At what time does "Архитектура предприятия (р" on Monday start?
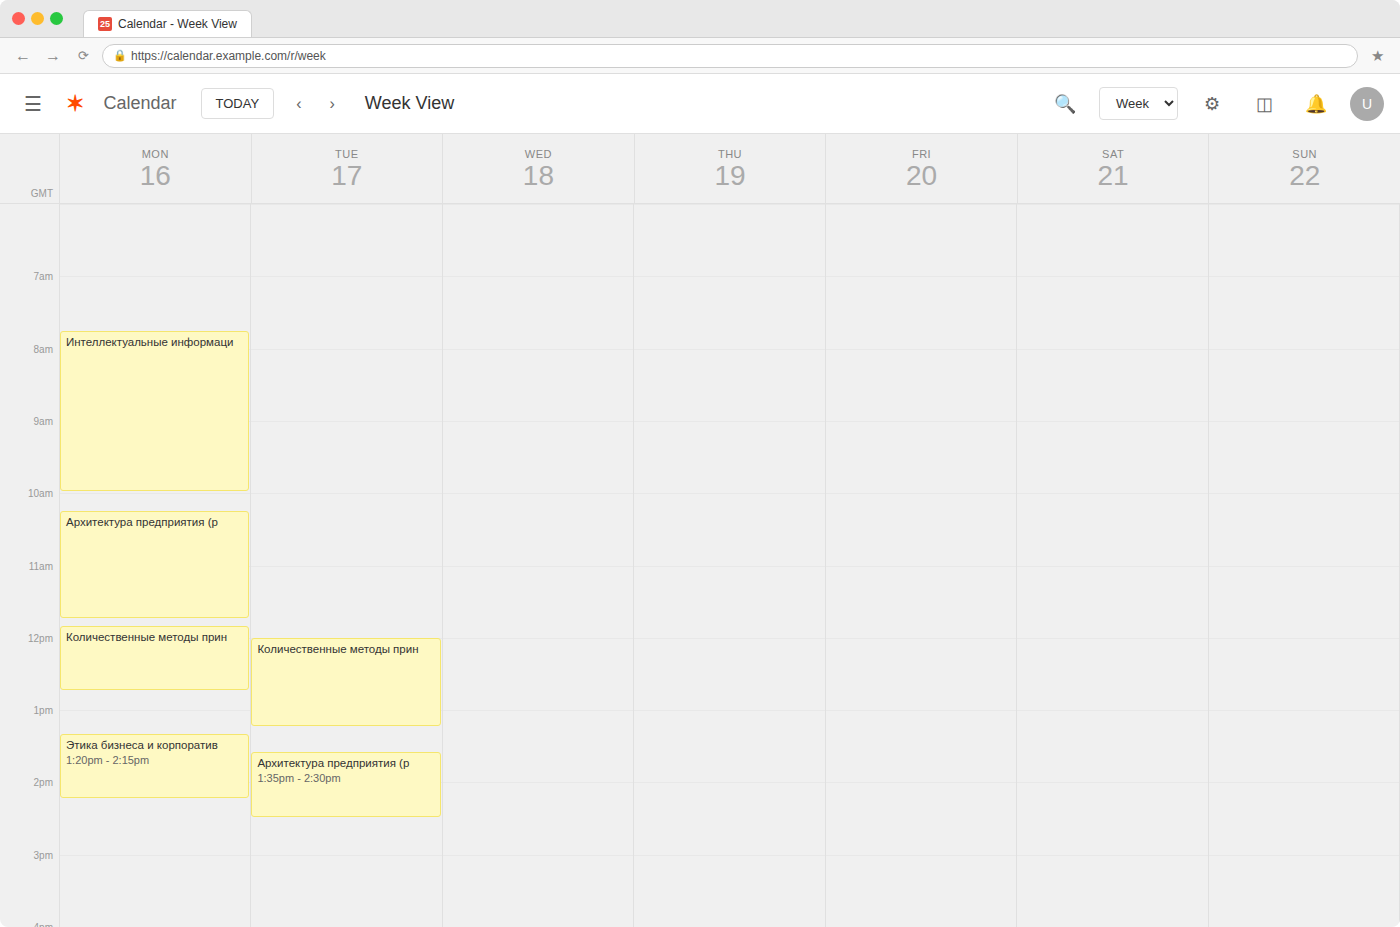
10:15 AM